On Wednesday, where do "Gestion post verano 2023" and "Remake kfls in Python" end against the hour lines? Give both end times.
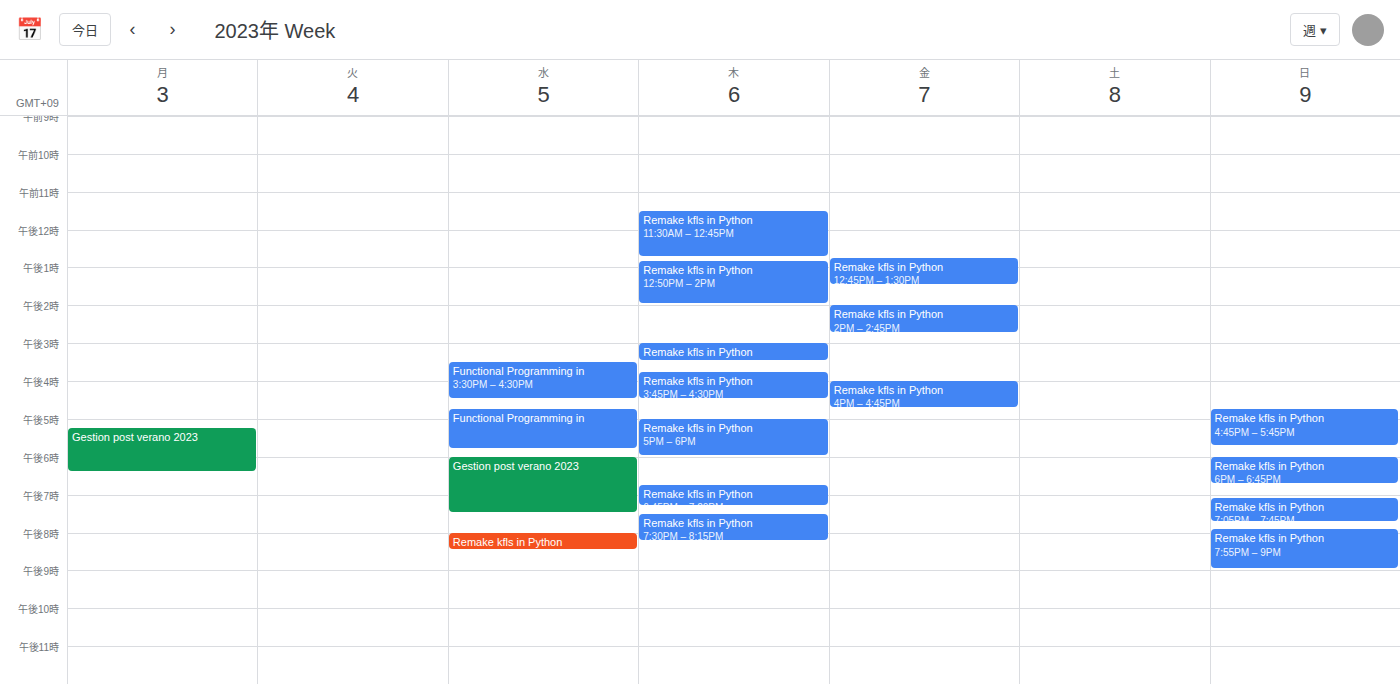
"Gestion post verano 2023": 7:30 PM, halfway between the 7 PM and 8 PM lines. "Remake kfls in Python": 8:30 PM, halfway between the 8 PM and 9 PM lines.